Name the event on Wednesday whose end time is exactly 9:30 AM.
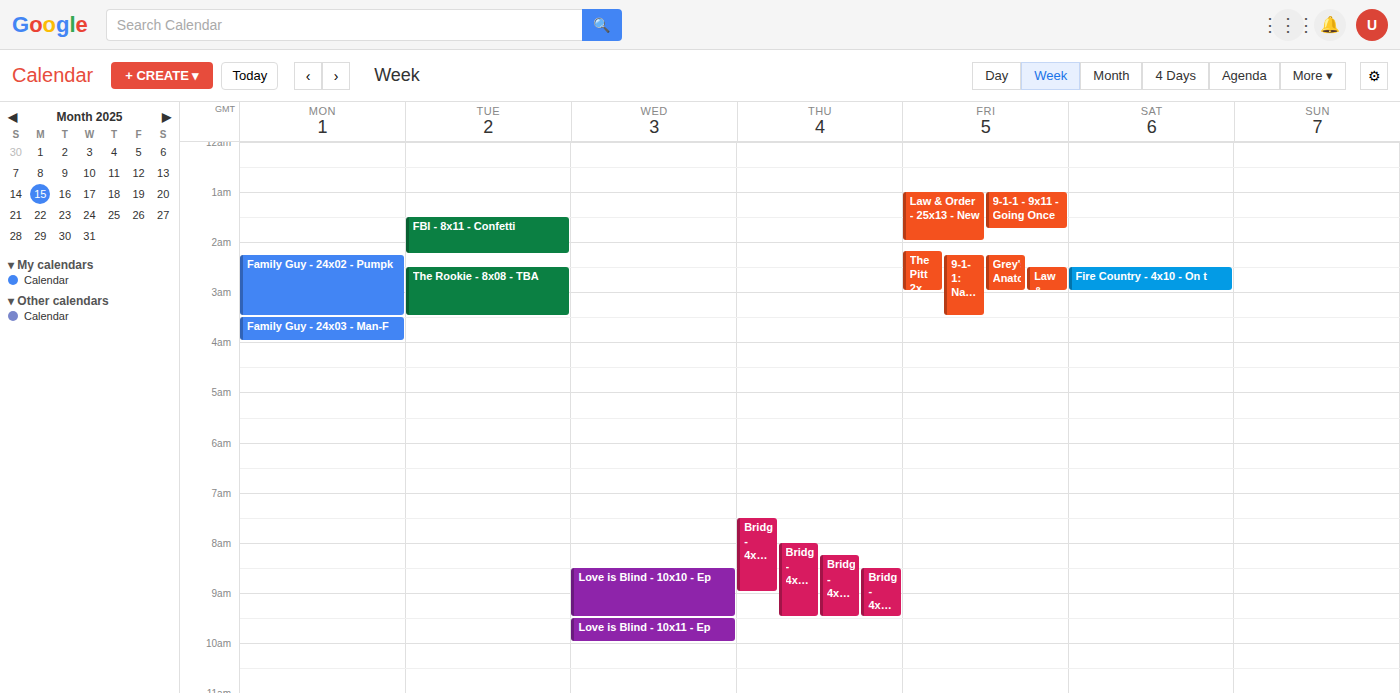
"Love is Blind - 10x10 - Ep"